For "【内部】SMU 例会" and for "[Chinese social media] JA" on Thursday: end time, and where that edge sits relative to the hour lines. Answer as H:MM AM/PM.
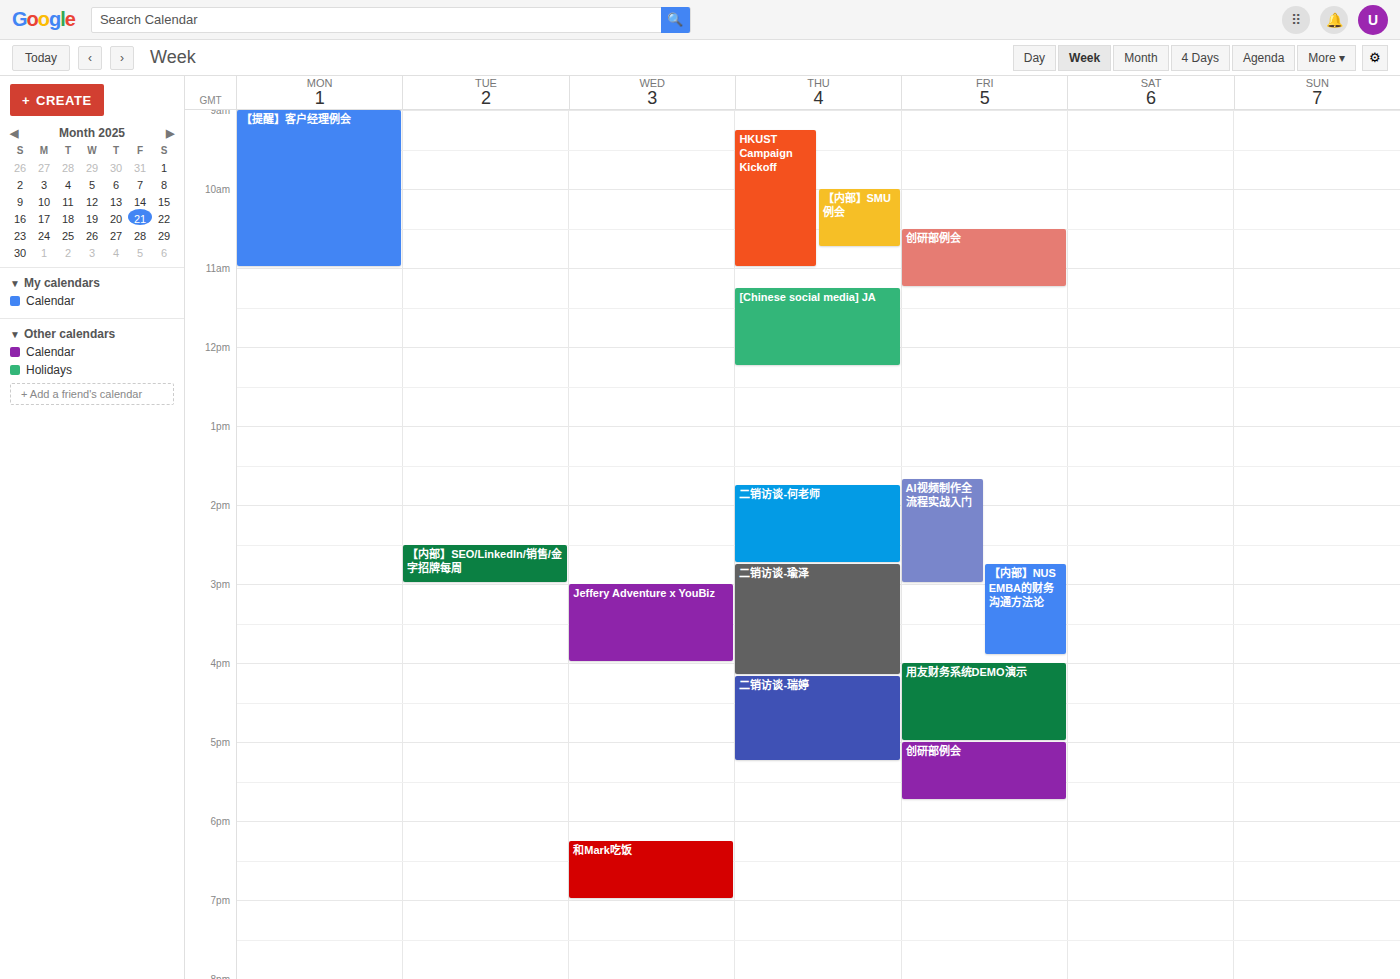
"【内部】SMU 例会": 10:45 AM, neither: three quarters of the way from the 10 AM line to the 11 AM line. "[Chinese social media] JA": 12:15 PM, neither: a quarter of the way from the 12 PM line to the 1 PM line.